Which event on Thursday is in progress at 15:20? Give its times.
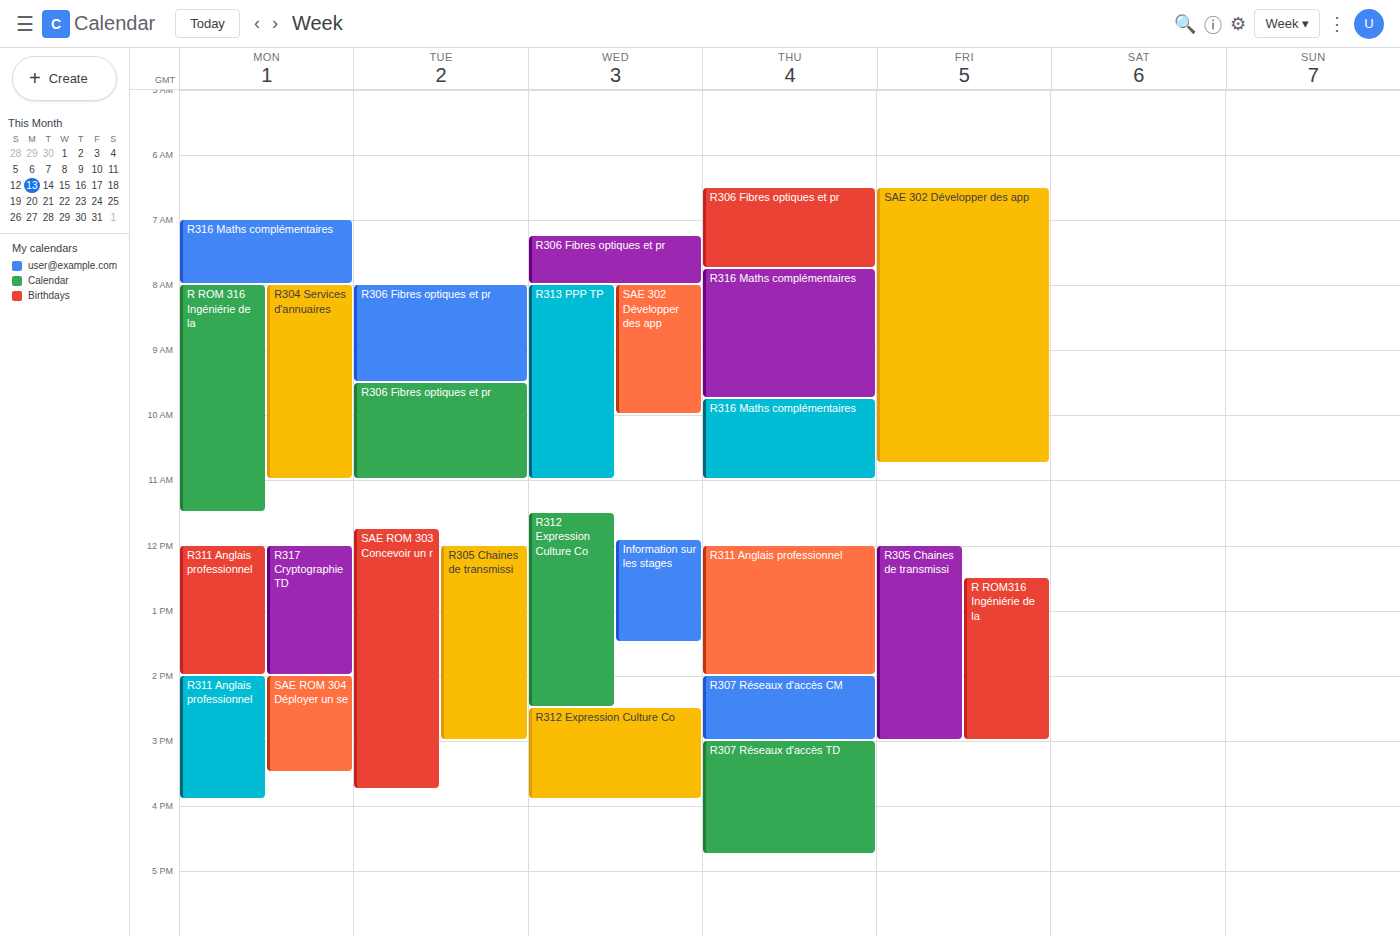
"R307 Réseaux d'accès TD", 15:00 to 16:45